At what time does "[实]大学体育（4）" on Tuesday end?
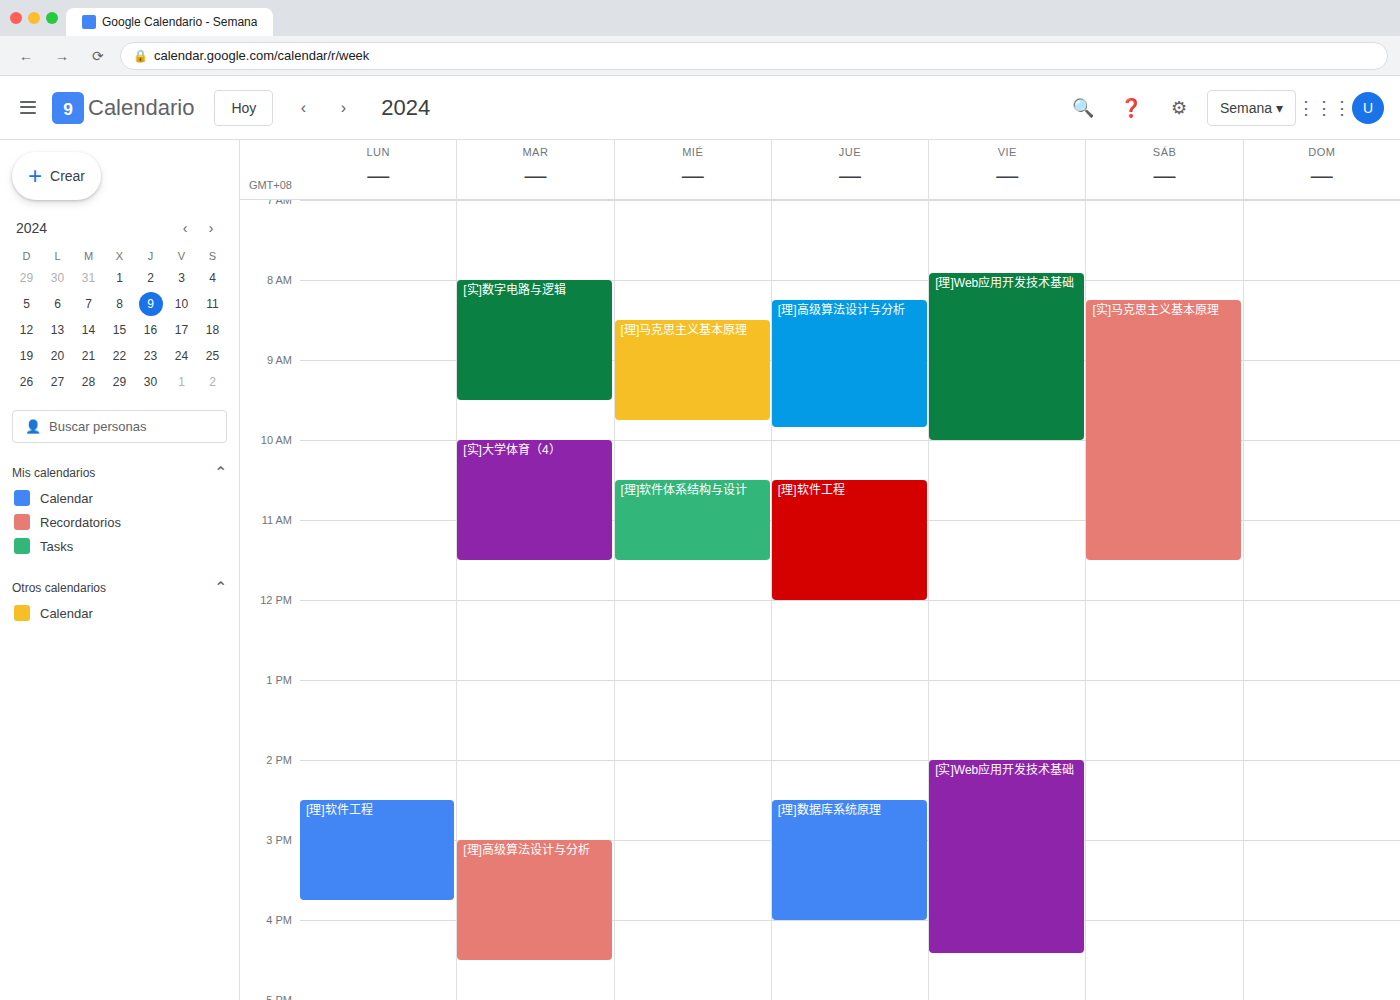
11:30